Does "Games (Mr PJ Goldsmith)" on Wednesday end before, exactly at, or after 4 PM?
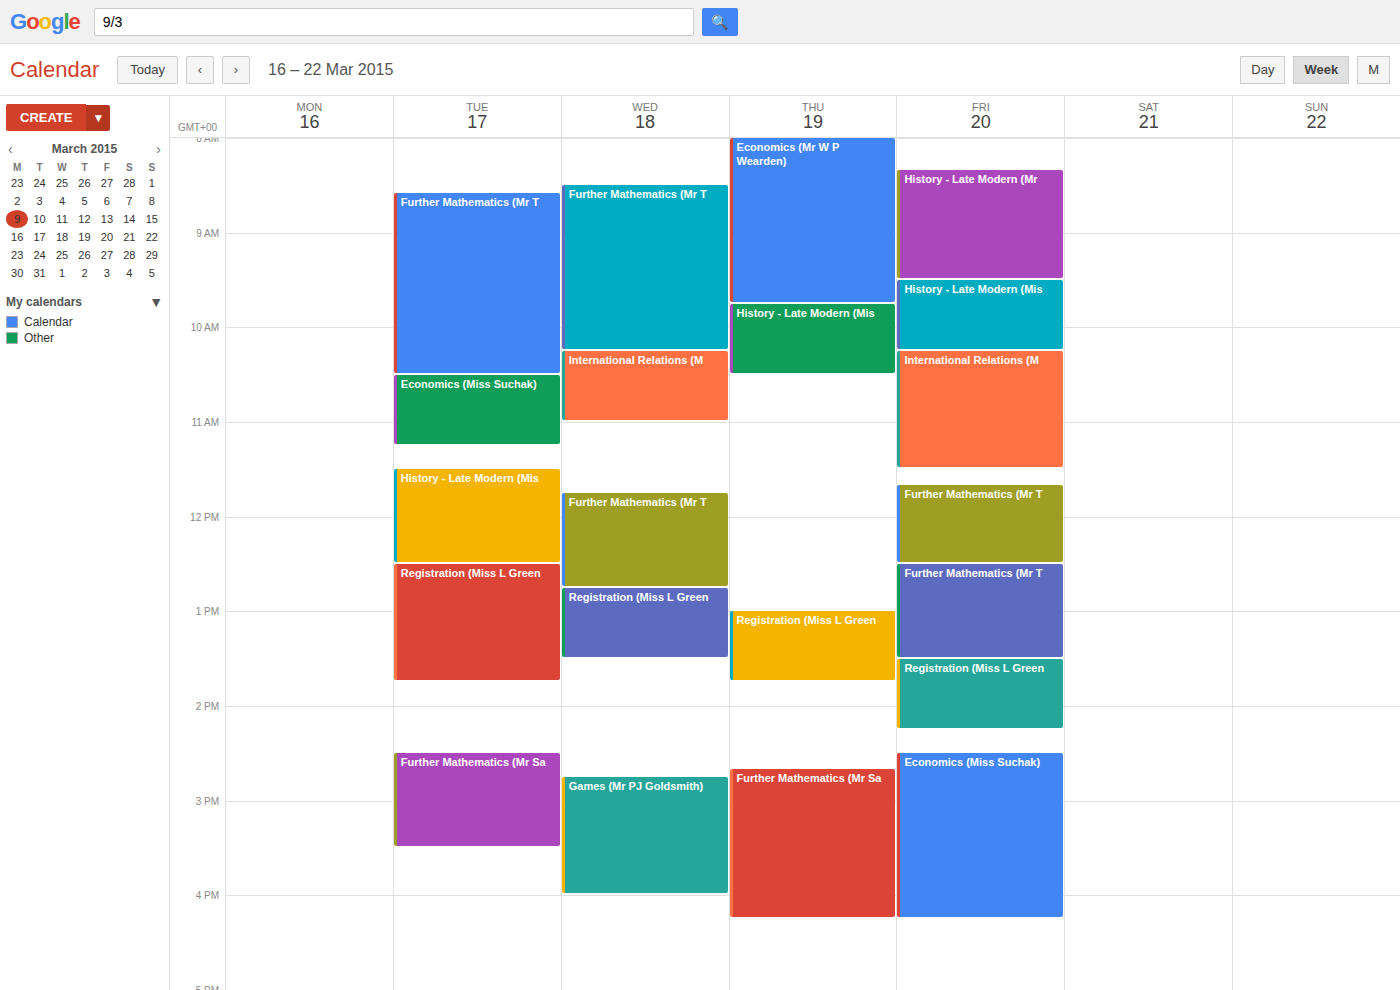
4:00 PM -- exactly at 4 PM, on the 4 PM line.